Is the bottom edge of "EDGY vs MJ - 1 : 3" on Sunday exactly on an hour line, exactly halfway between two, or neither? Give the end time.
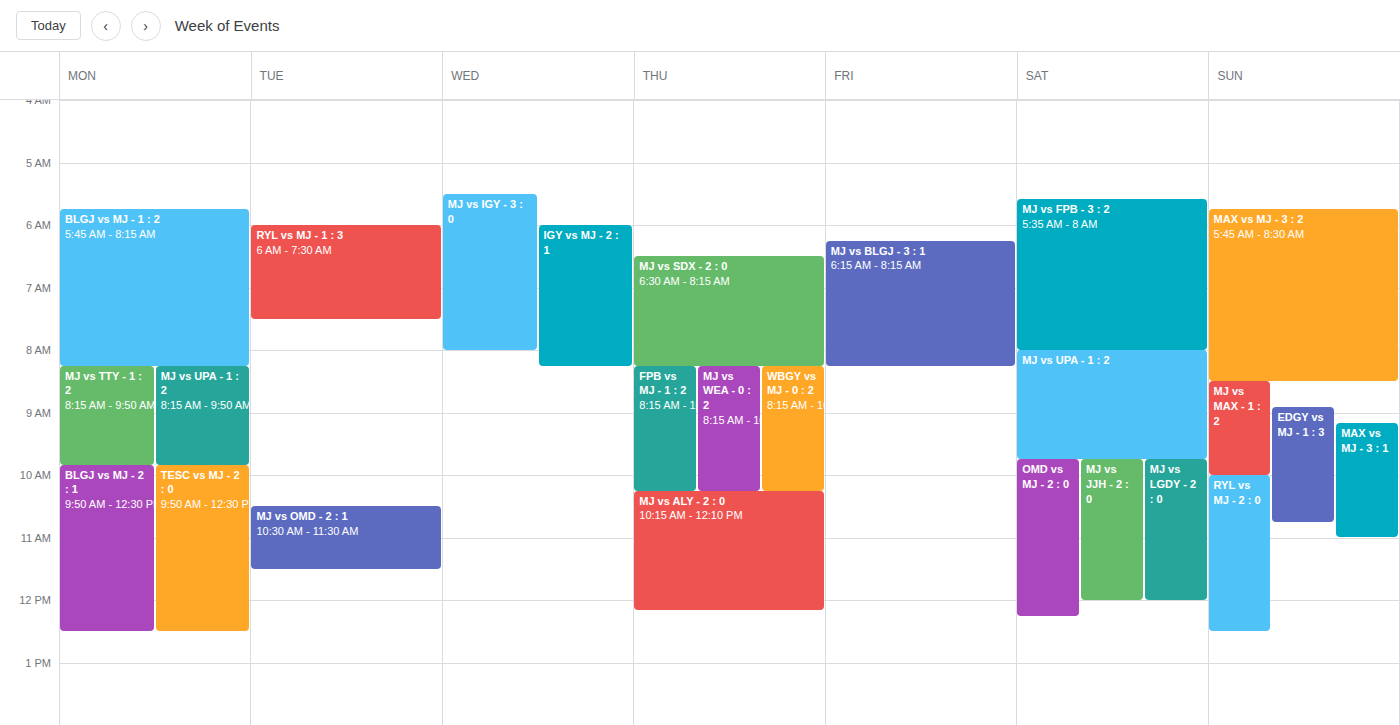
10:45 AM -- neither: three quarters of the way from the 10 AM line to the 11 AM line.